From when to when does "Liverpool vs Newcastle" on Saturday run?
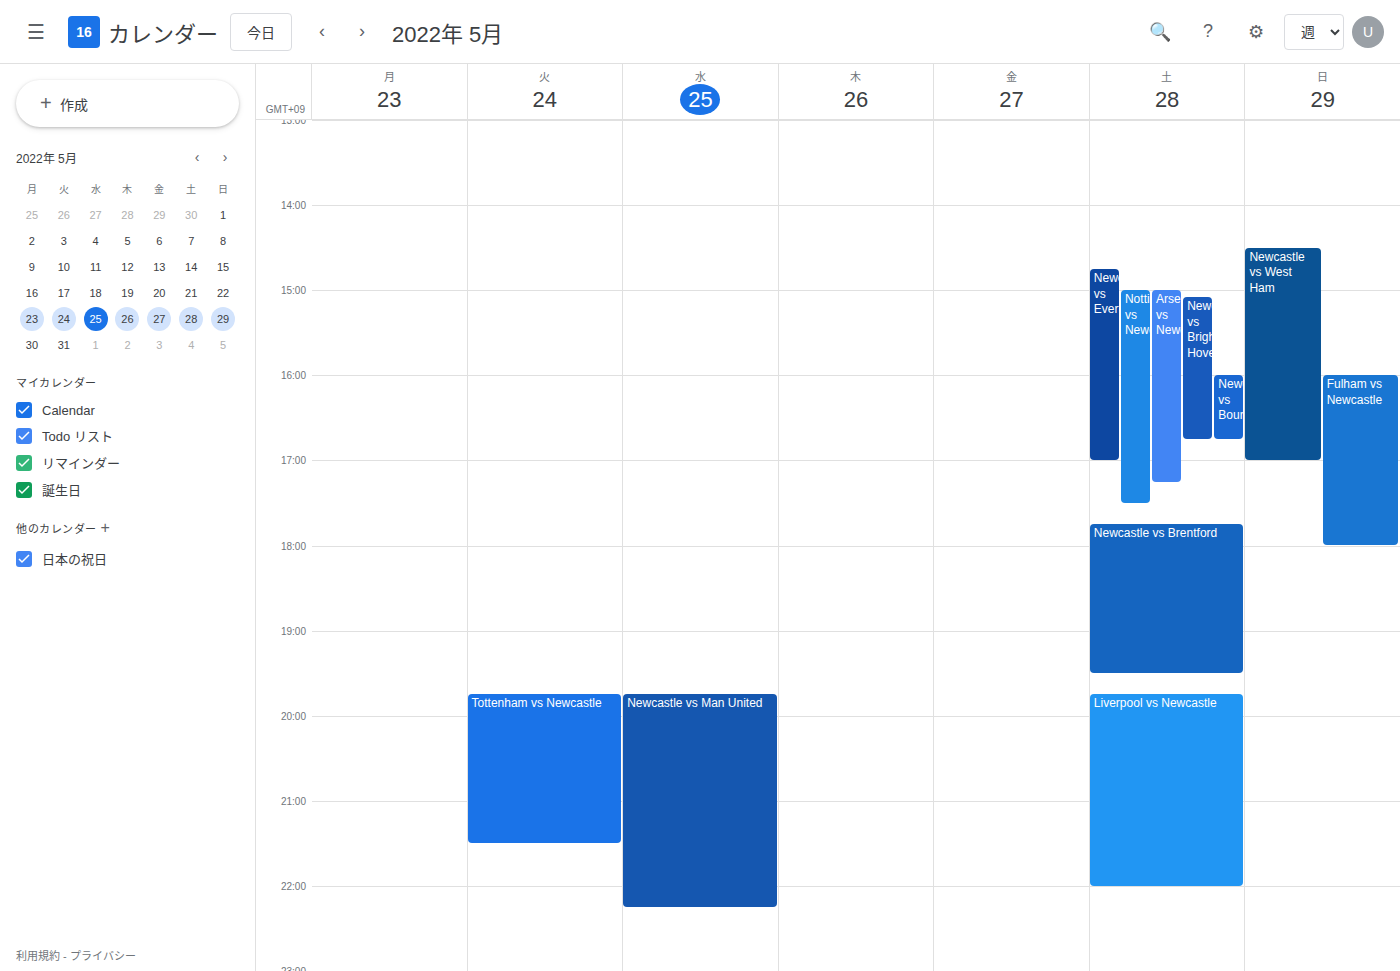
7:45 PM to 10:00 PM